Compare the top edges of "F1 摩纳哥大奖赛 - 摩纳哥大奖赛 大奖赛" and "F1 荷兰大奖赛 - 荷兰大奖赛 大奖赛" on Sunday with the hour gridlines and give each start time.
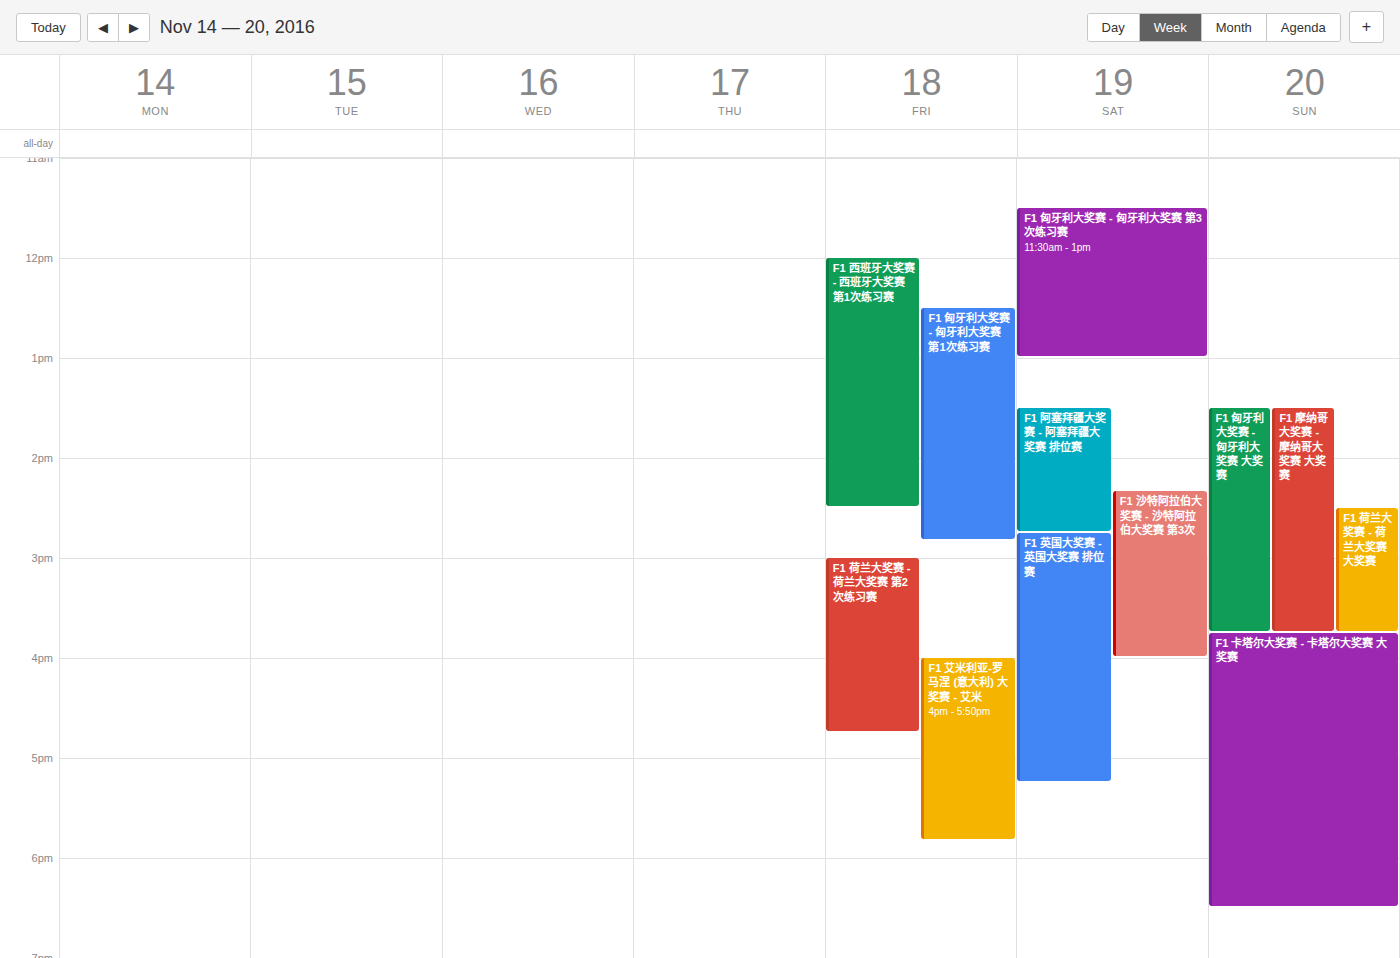
"F1 摩纳哥大奖赛 - 摩纳哥大奖赛 大奖赛": 1:30 PM, halfway between the 1 PM and 2 PM lines. "F1 荷兰大奖赛 - 荷兰大奖赛 大奖赛": 2:30 PM, halfway between the 2 PM and 3 PM lines.